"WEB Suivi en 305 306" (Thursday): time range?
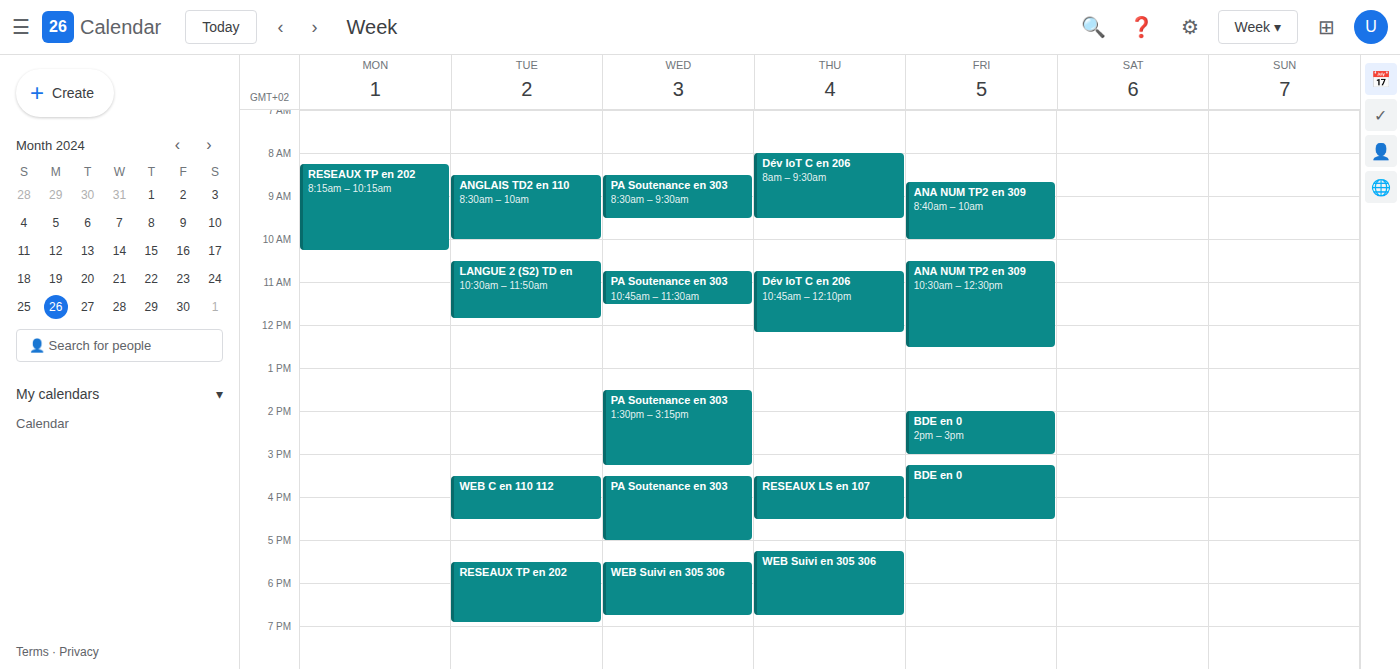
5:15 PM to 6:45 PM